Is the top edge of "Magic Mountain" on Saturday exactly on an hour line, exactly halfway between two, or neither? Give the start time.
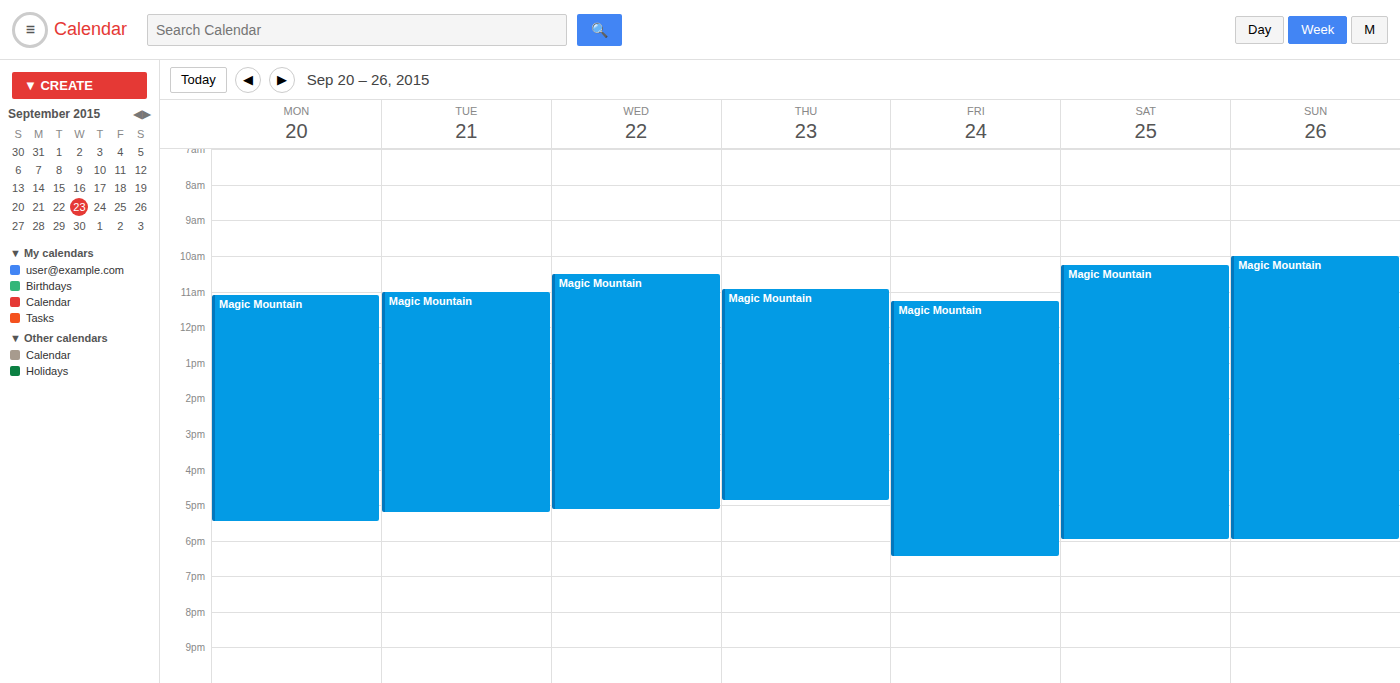
10:15 AM -- neither: a quarter of the way from the 10 AM line to the 11 AM line.